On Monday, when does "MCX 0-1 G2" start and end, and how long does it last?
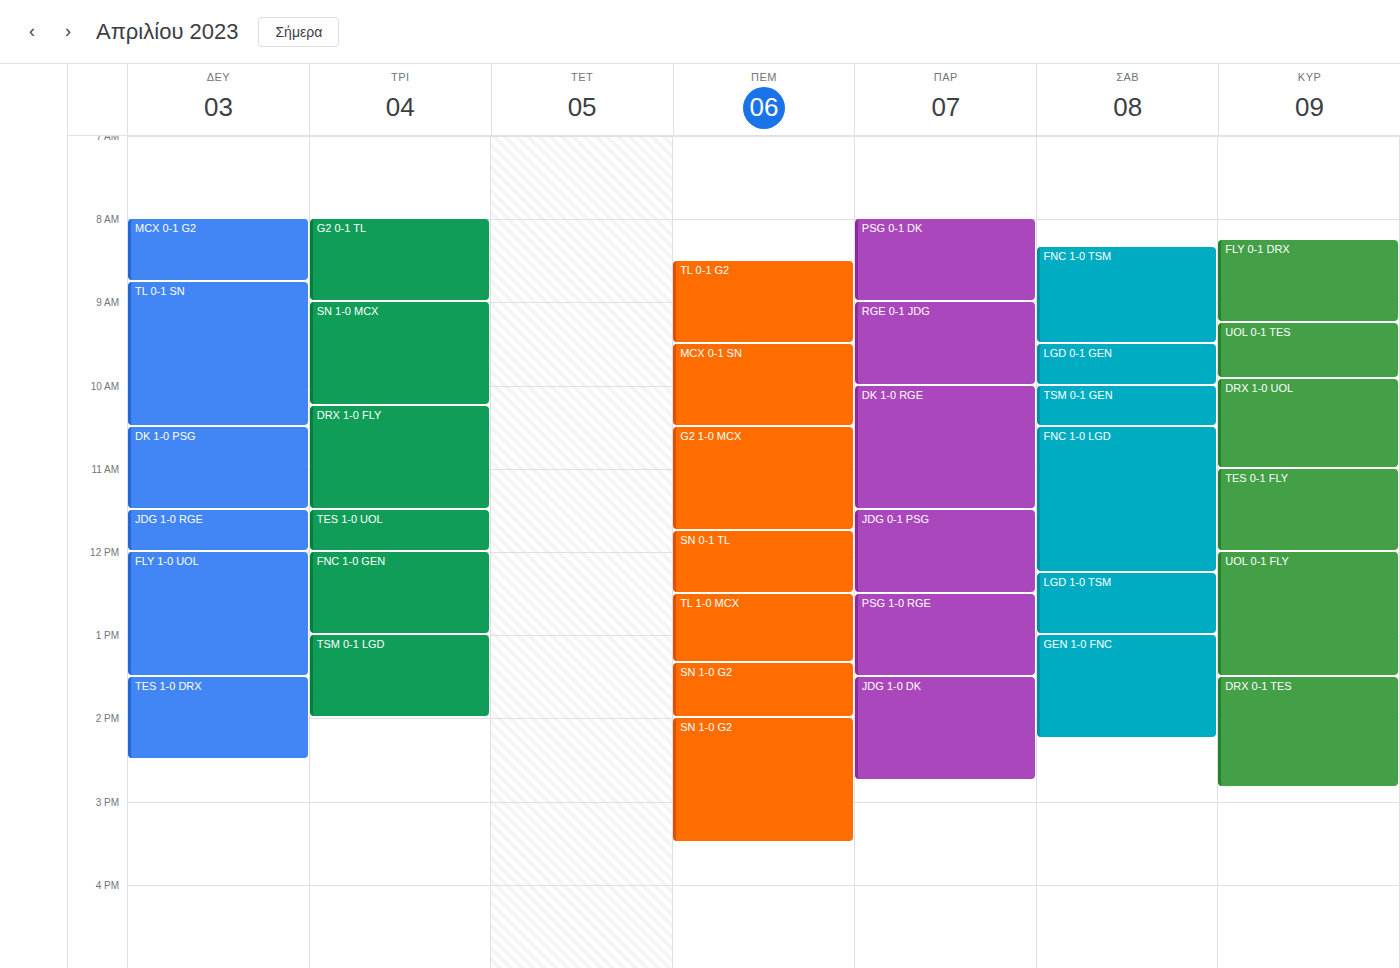
8:00 AM to 8:45 AM, 45 minutes